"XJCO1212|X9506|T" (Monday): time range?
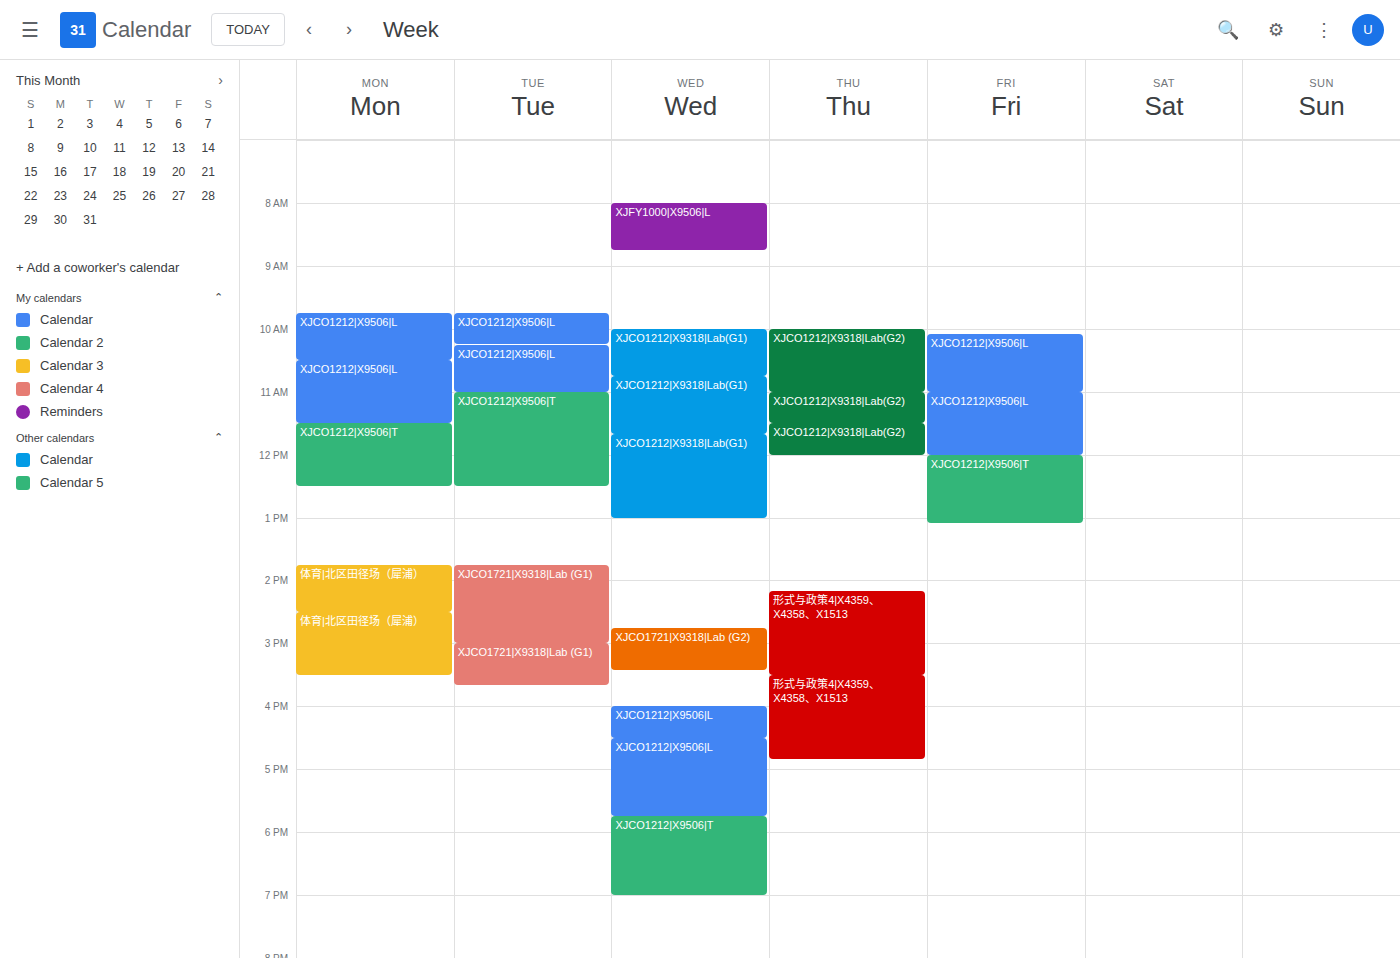
11:30 AM to 12:30 PM